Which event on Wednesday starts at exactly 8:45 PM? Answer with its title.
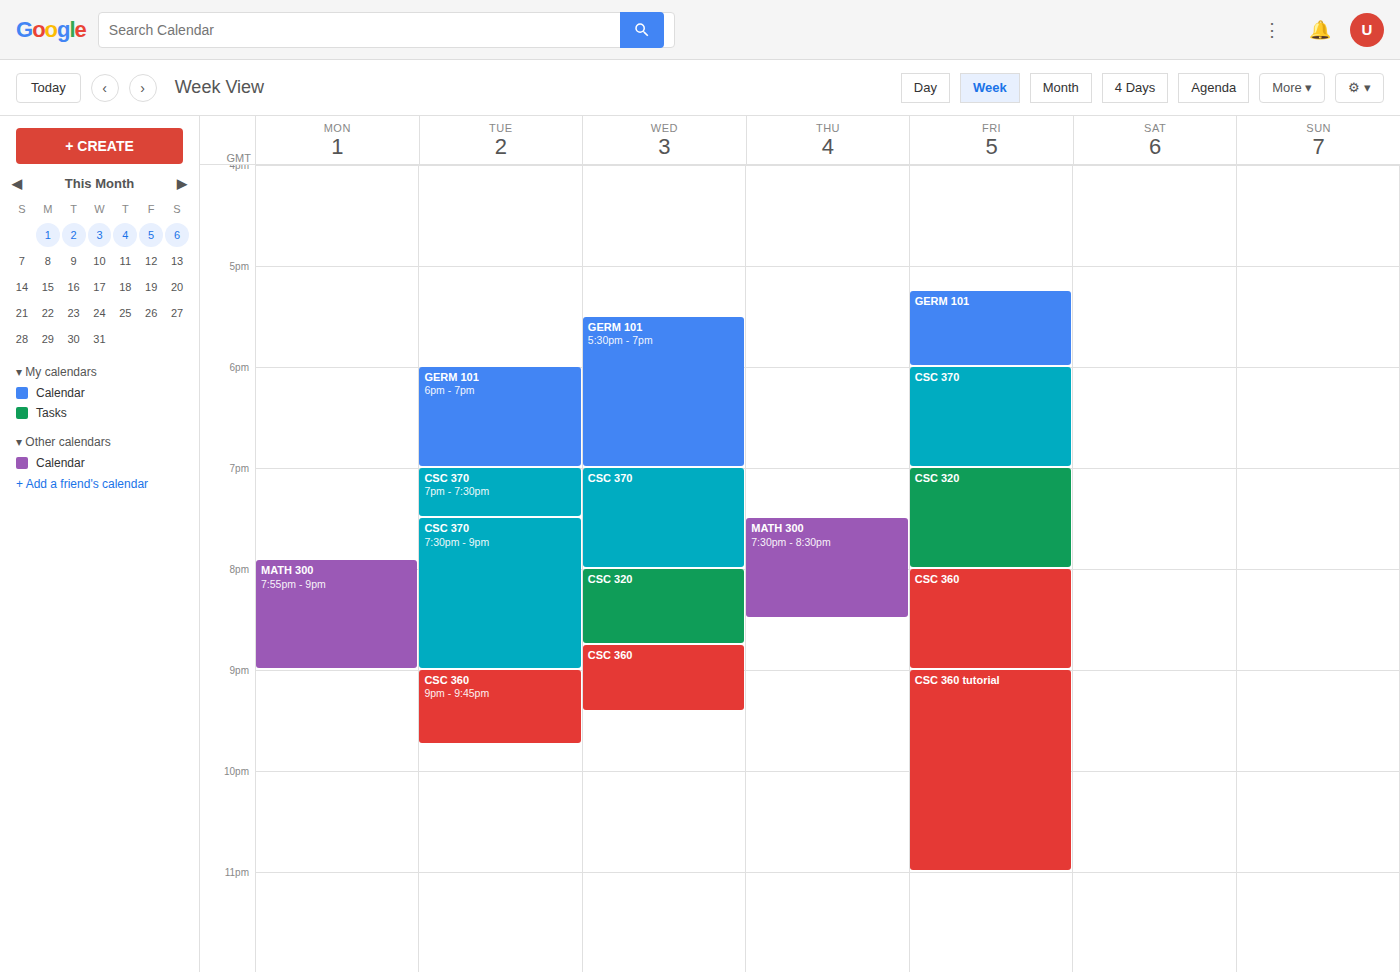
"CSC 360"